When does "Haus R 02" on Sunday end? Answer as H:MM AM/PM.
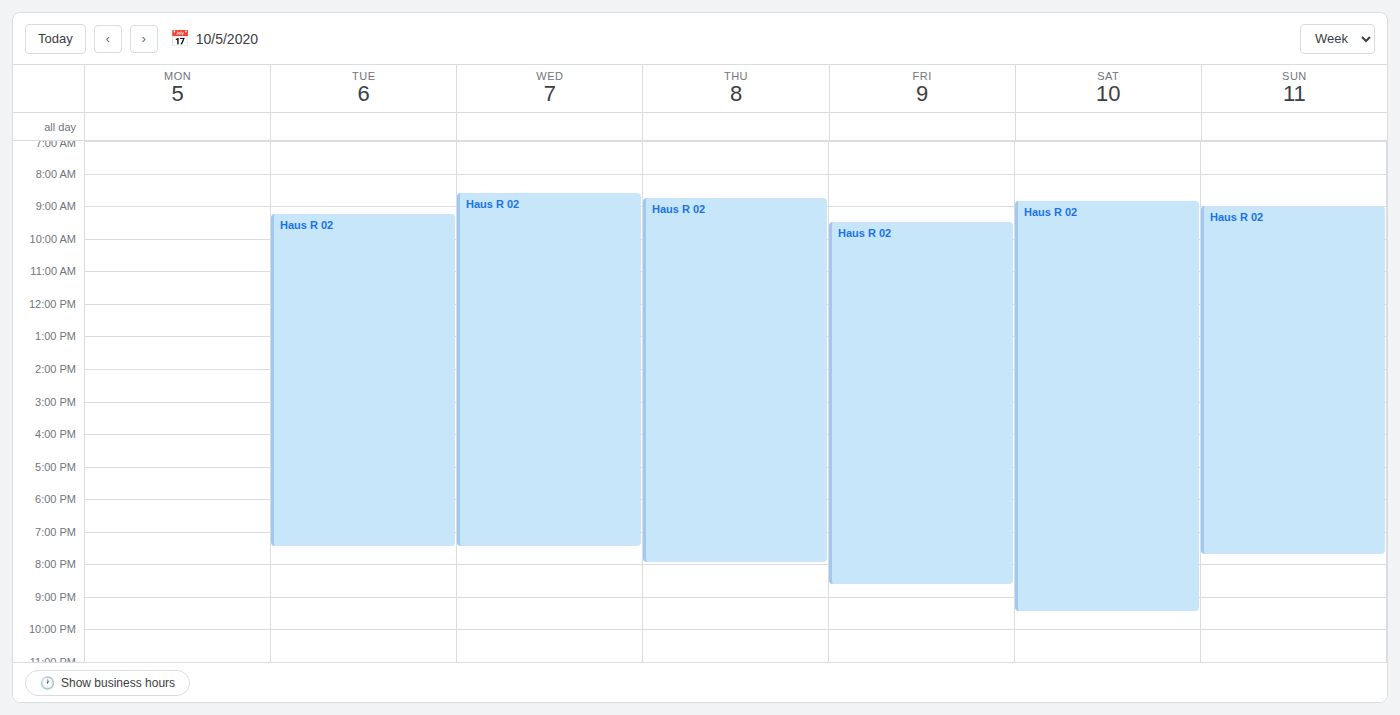
7:45 PM